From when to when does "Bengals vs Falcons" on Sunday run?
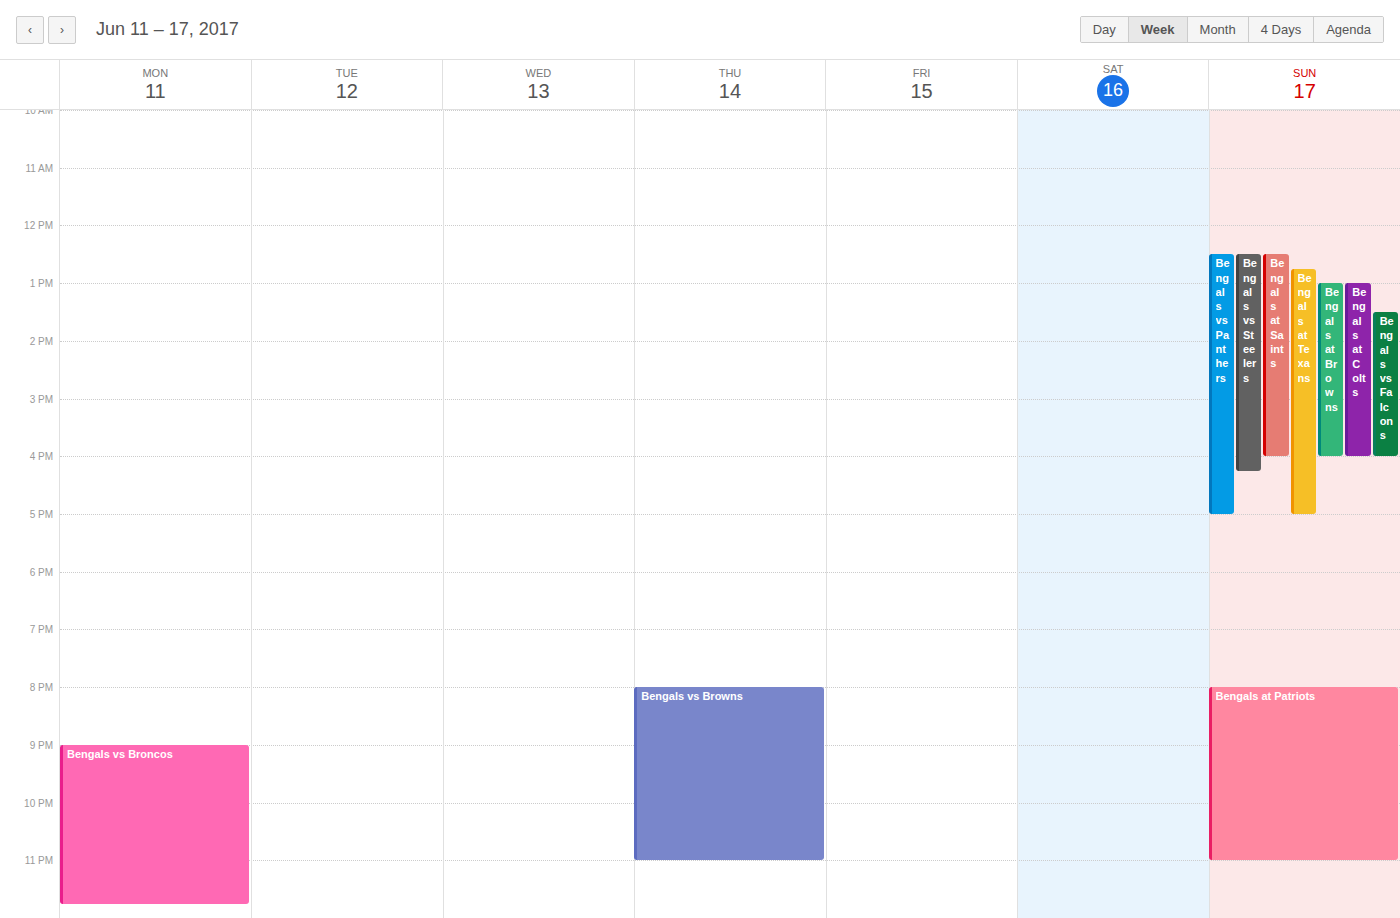
1:30 PM to 4:00 PM